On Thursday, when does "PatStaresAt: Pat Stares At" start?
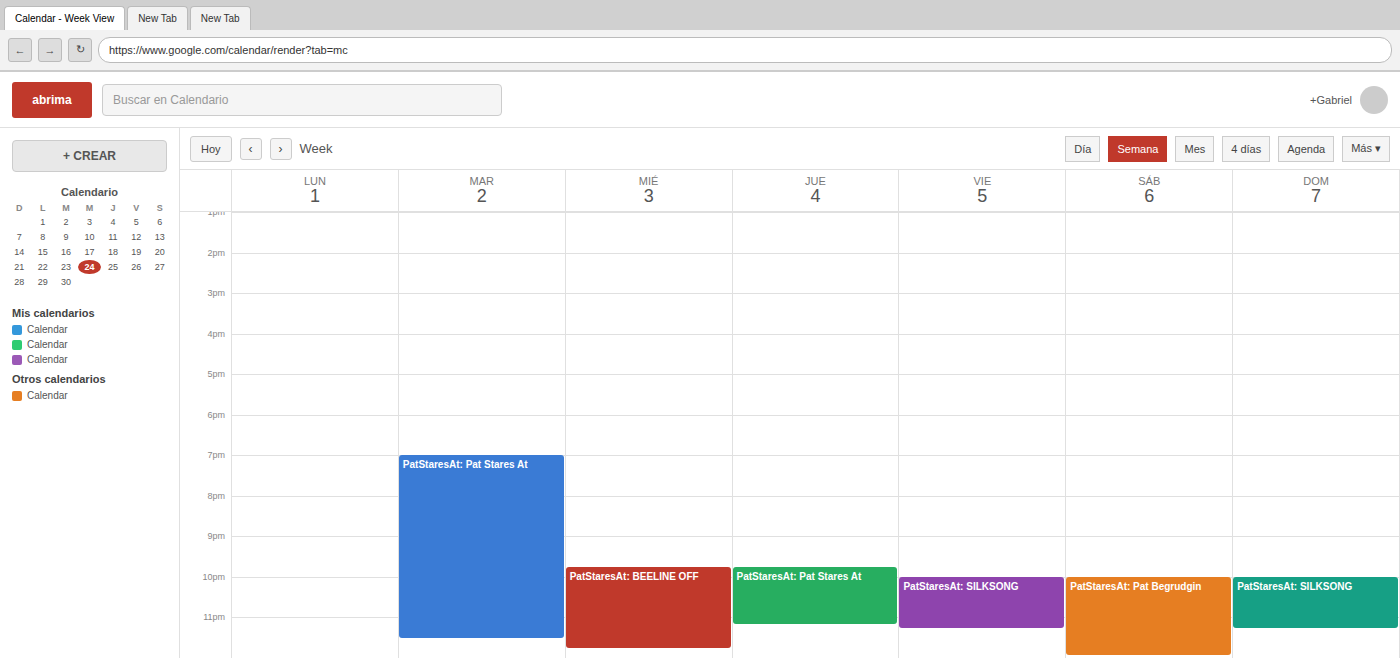
9:45 PM